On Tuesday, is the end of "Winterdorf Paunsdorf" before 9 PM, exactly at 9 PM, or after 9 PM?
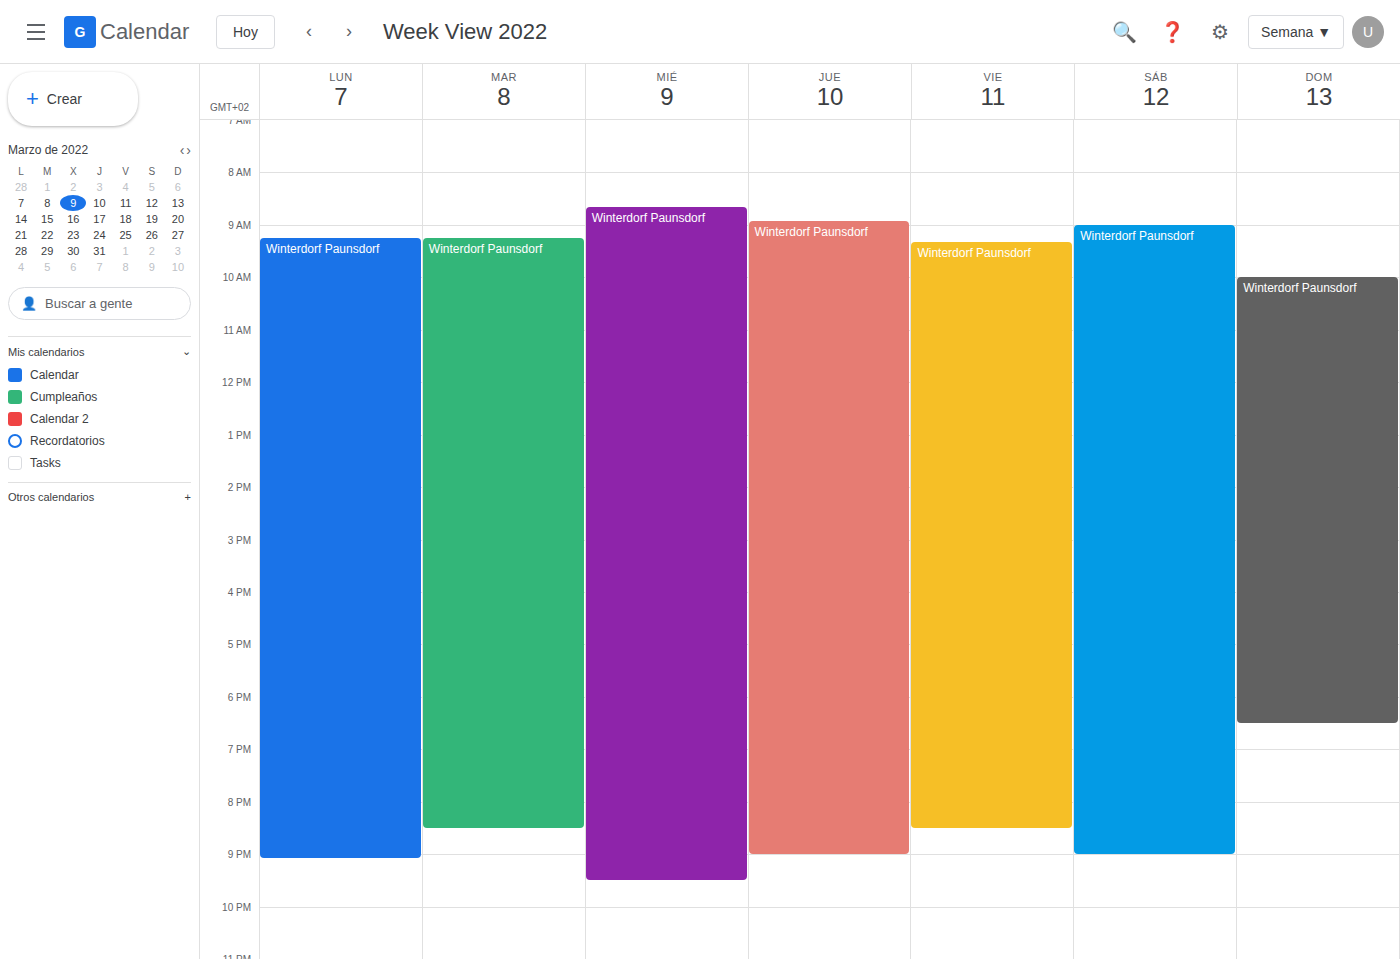
8:30 PM -- before 9 PM, 30 minutes above the 9 PM line.